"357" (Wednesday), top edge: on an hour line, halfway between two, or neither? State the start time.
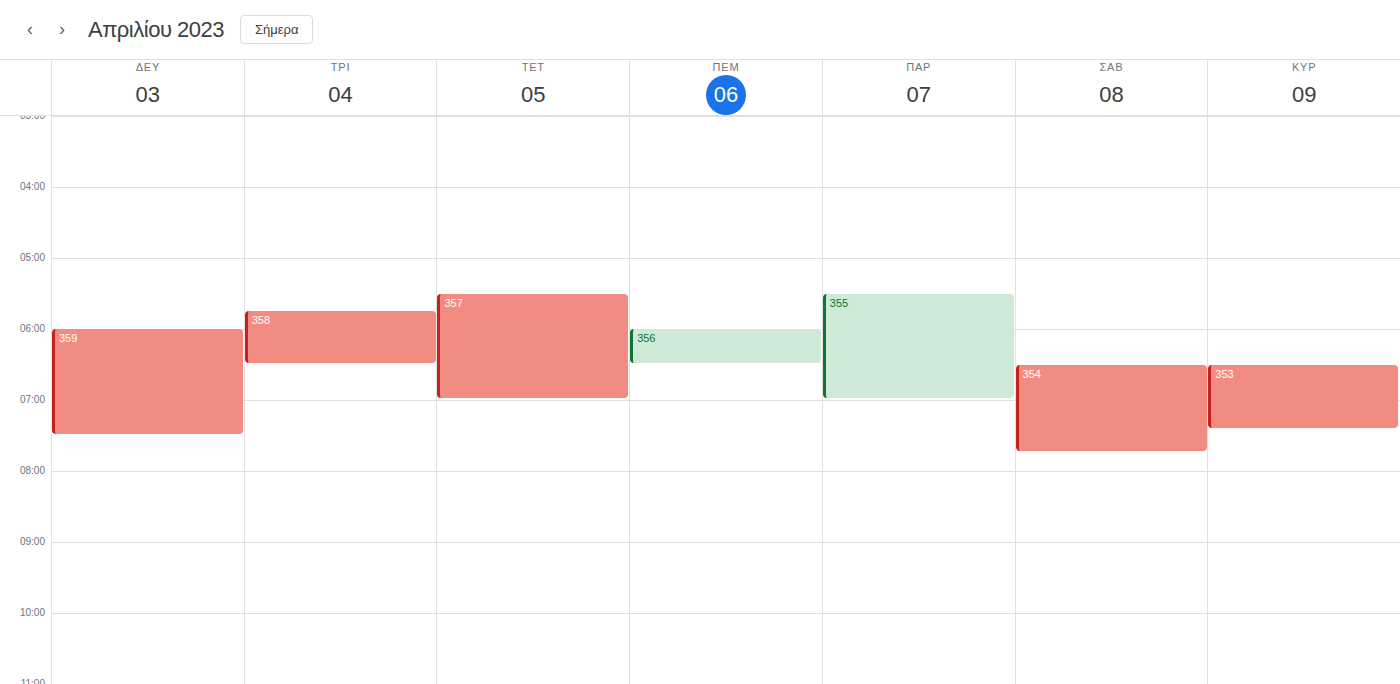
5:30 AM -- halfway between the 5 AM and 6 AM lines.